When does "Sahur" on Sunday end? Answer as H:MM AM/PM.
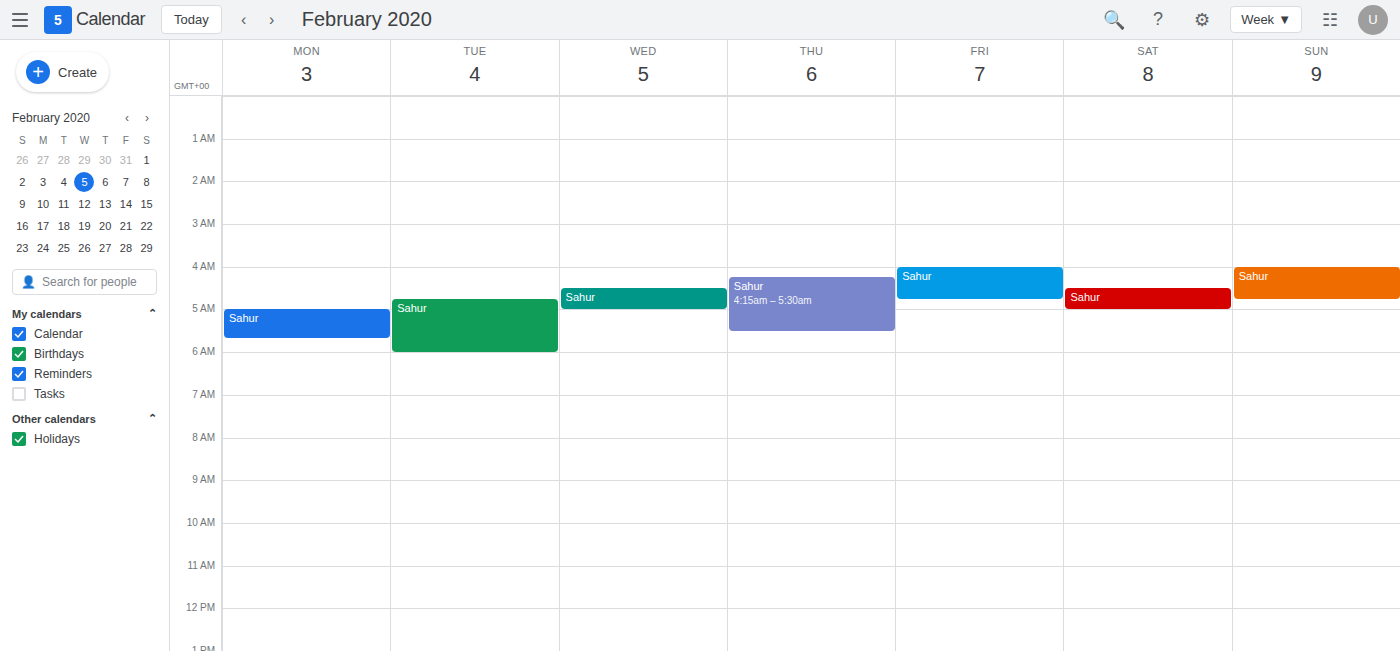
4:45 AM